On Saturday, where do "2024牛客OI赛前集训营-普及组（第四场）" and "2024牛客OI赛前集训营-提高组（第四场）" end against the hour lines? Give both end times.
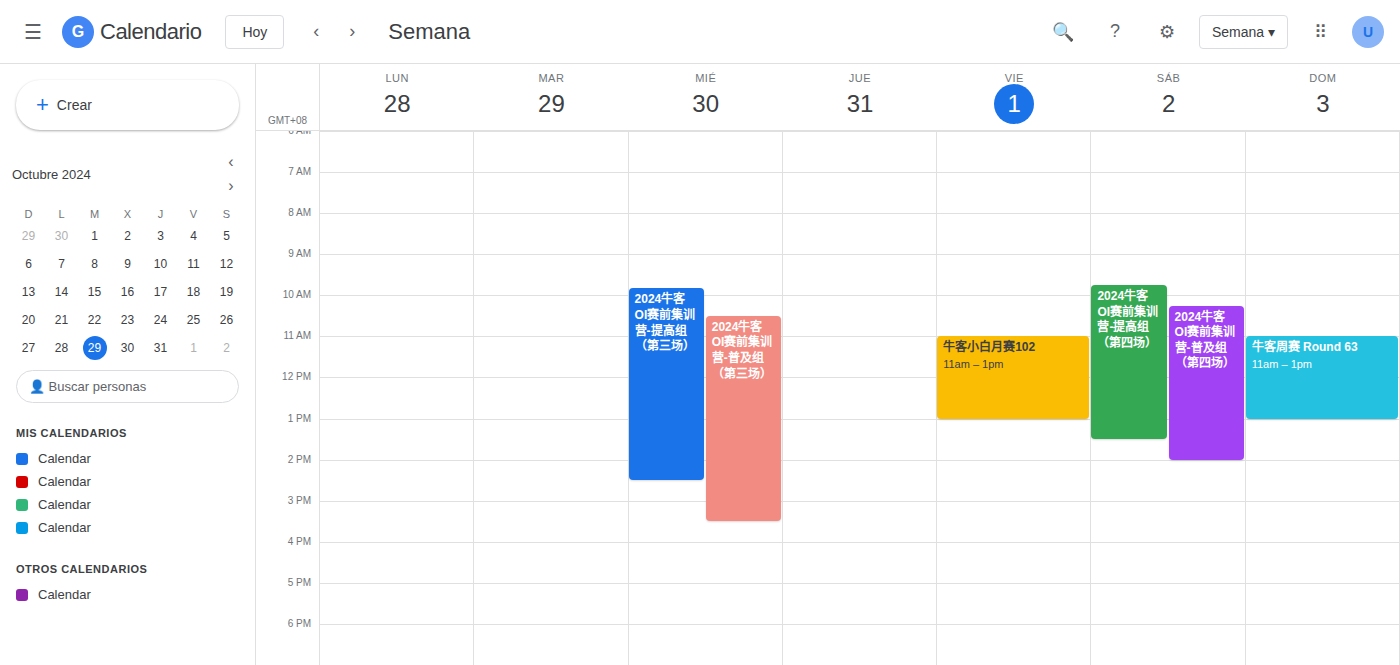
"2024牛客OI赛前集训营-普及组（第四场）": 2:00 PM, exactly on the 2 PM line. "2024牛客OI赛前集训营-提高组（第四场）": 1:30 PM, halfway between the 1 PM and 2 PM lines.